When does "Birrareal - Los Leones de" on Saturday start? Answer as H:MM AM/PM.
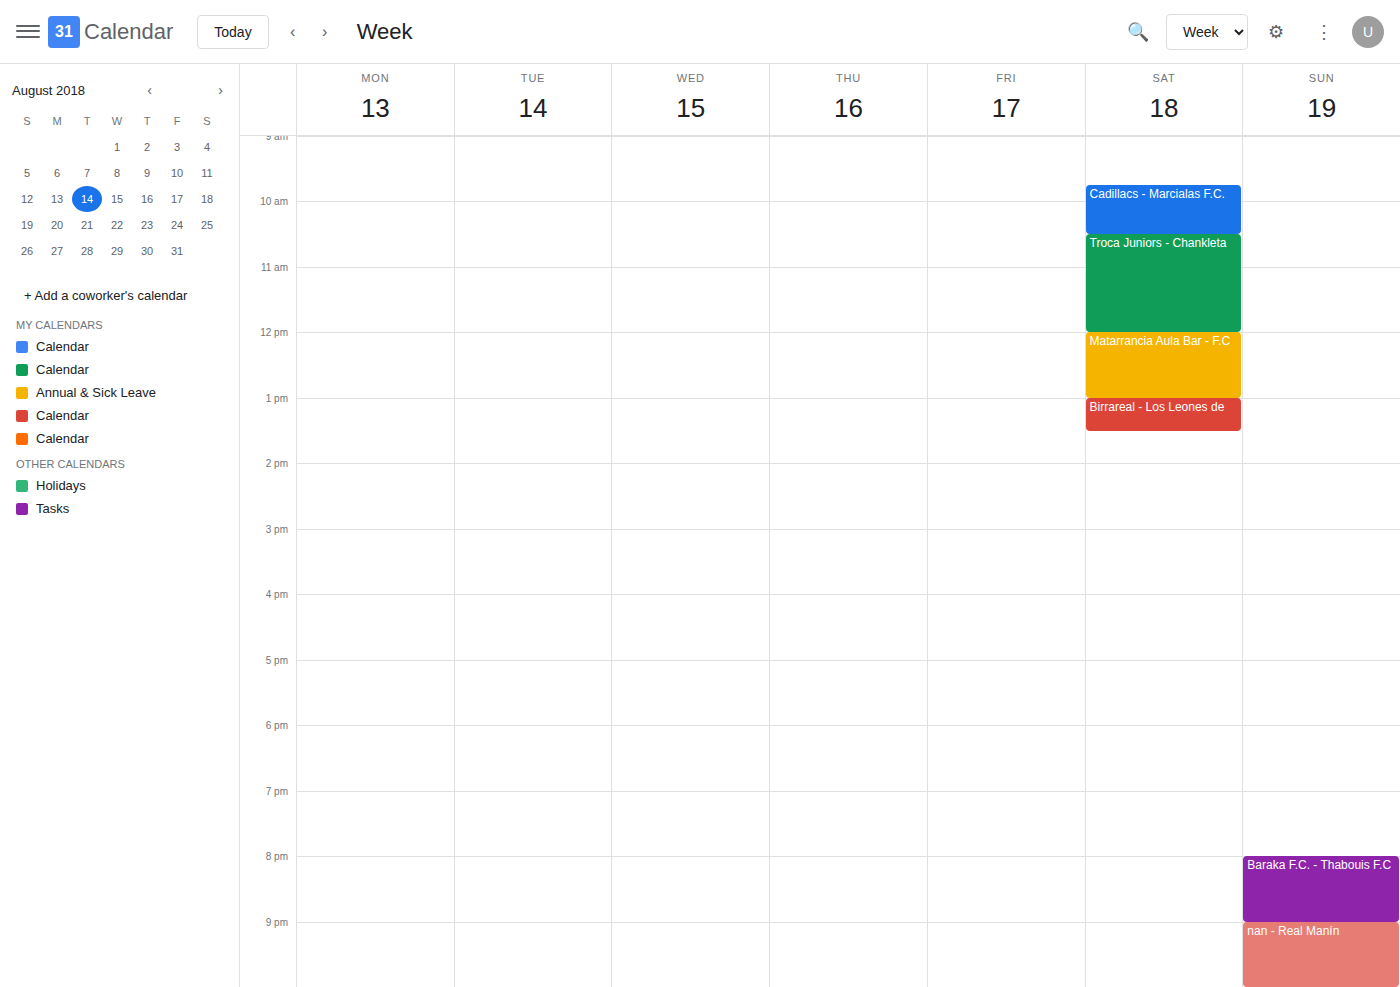
1:00 PM